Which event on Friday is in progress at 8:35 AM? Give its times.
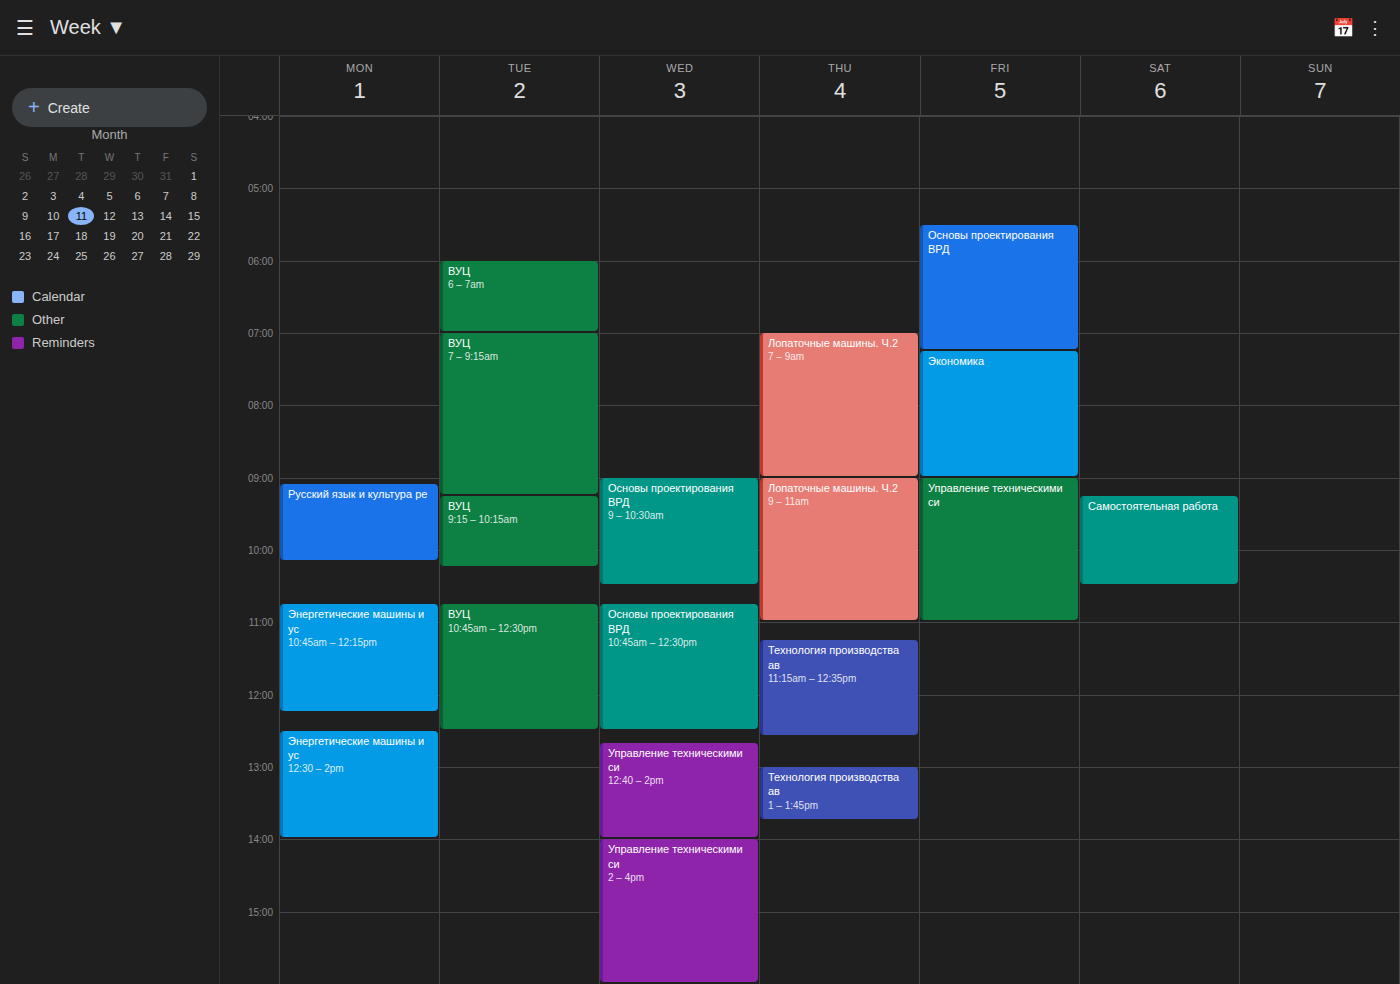
"Экономика", 7:15 AM to 9:00 AM